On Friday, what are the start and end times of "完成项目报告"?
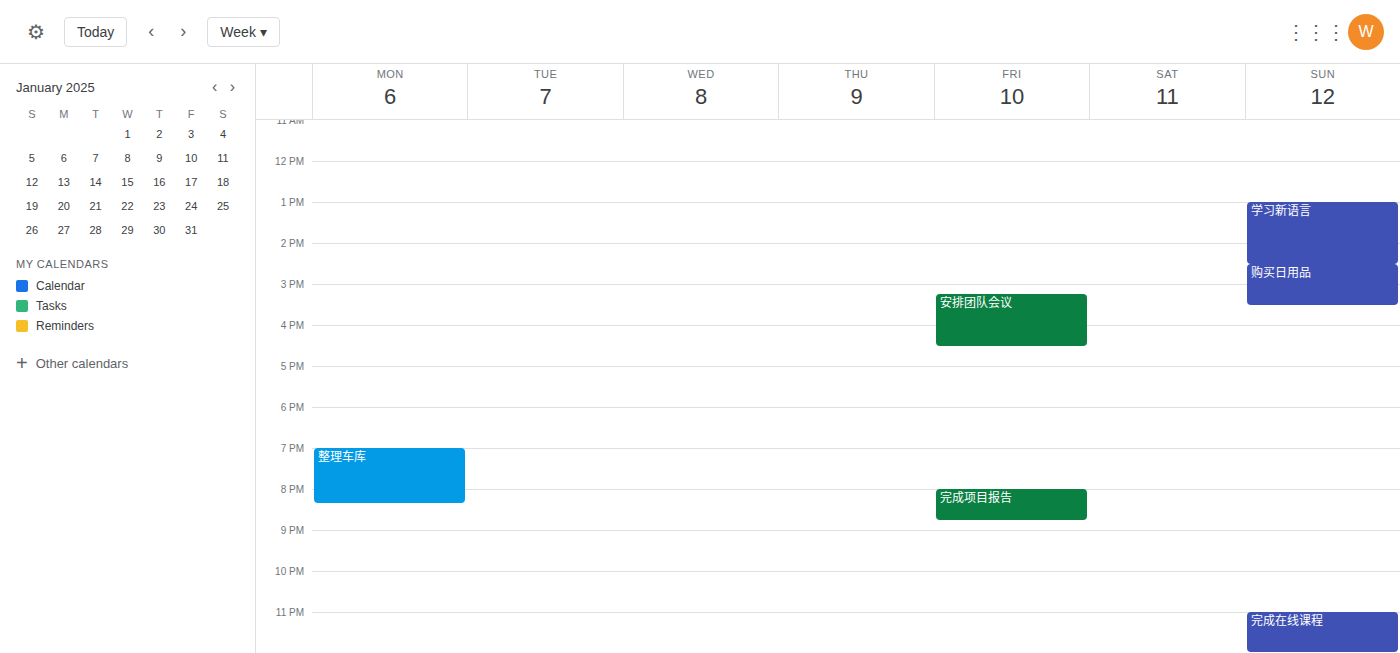
8:00 PM to 8:45 PM